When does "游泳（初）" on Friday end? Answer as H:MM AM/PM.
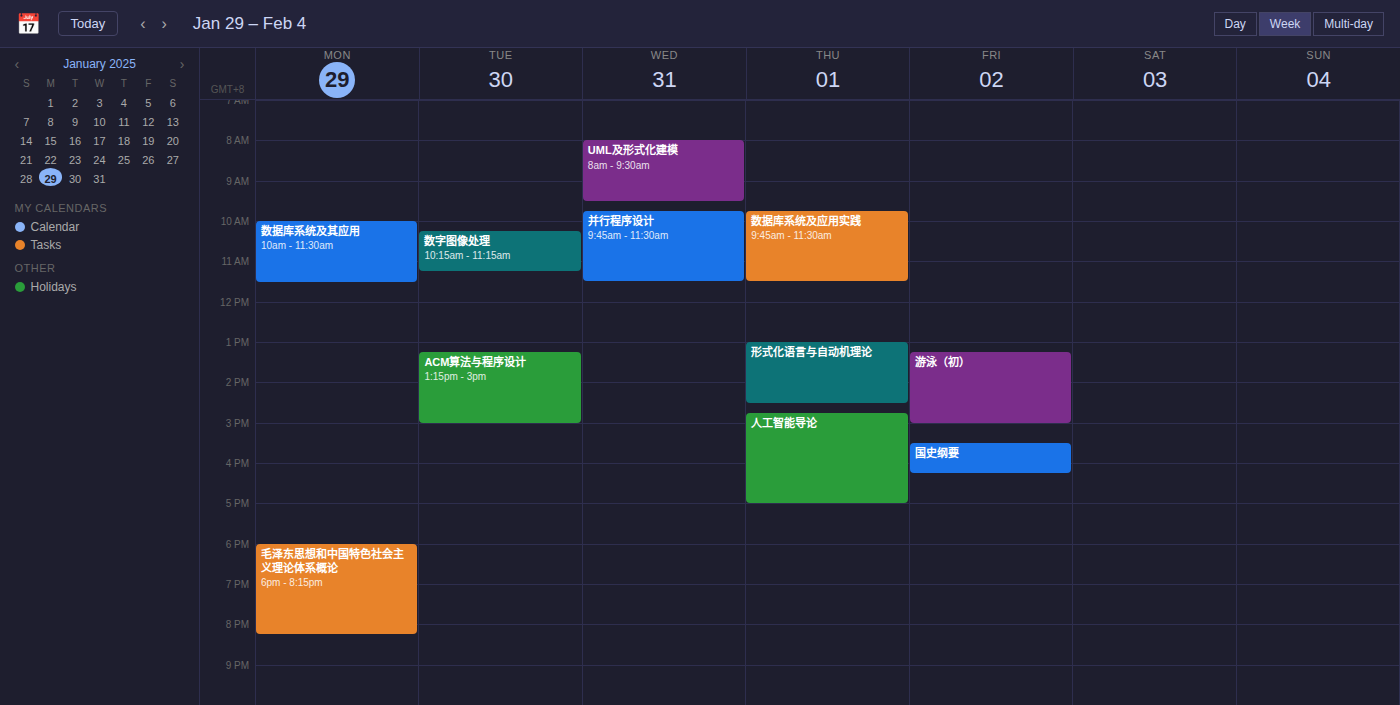
3:00 PM